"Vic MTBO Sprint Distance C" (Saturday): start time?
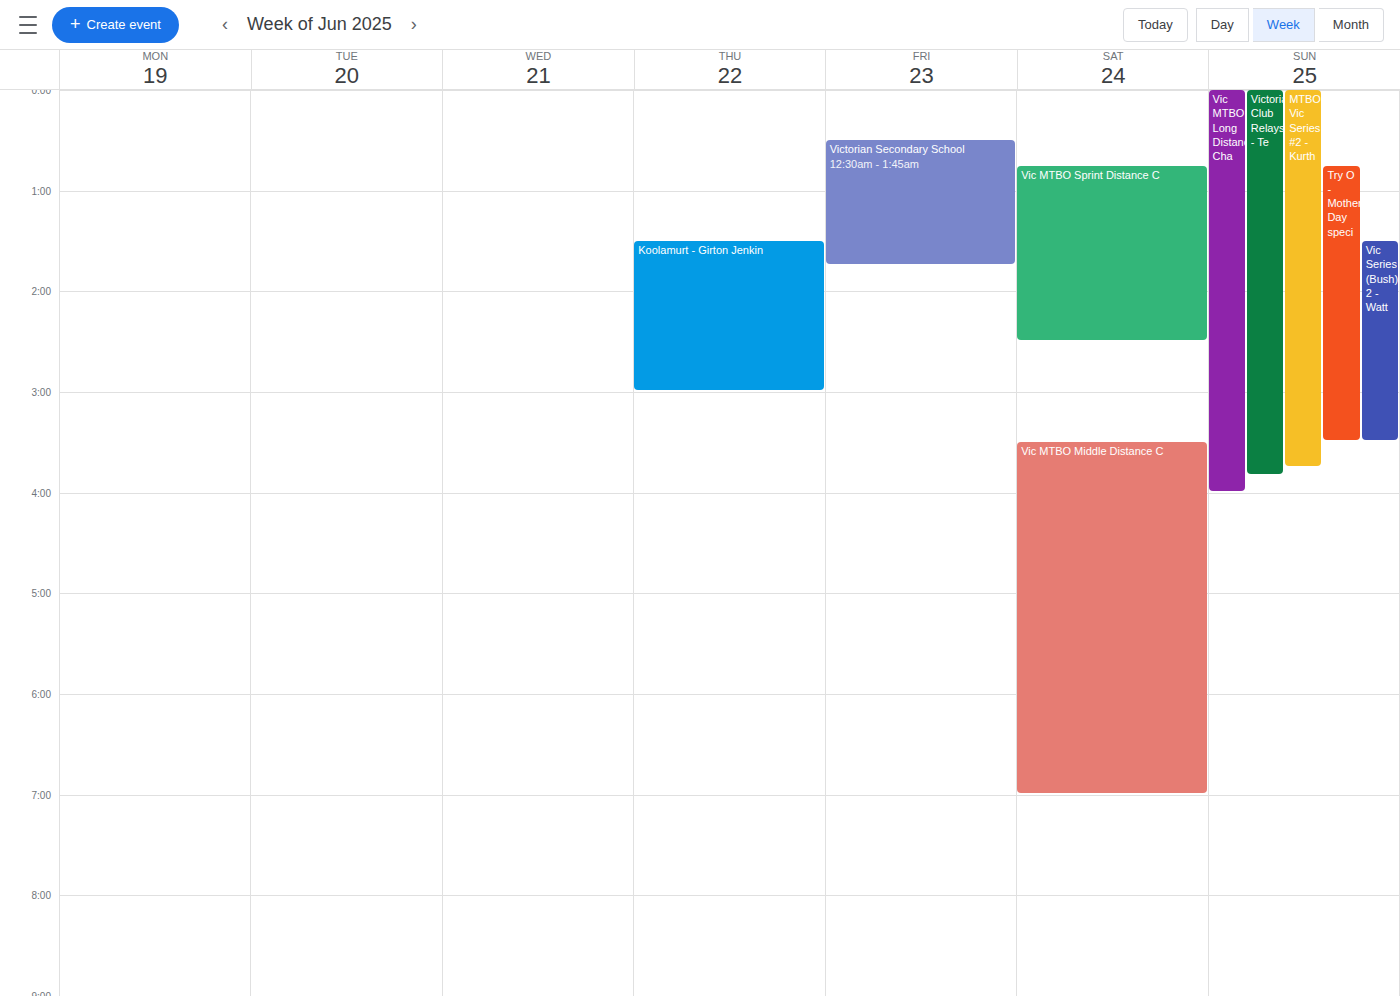
12:45 AM